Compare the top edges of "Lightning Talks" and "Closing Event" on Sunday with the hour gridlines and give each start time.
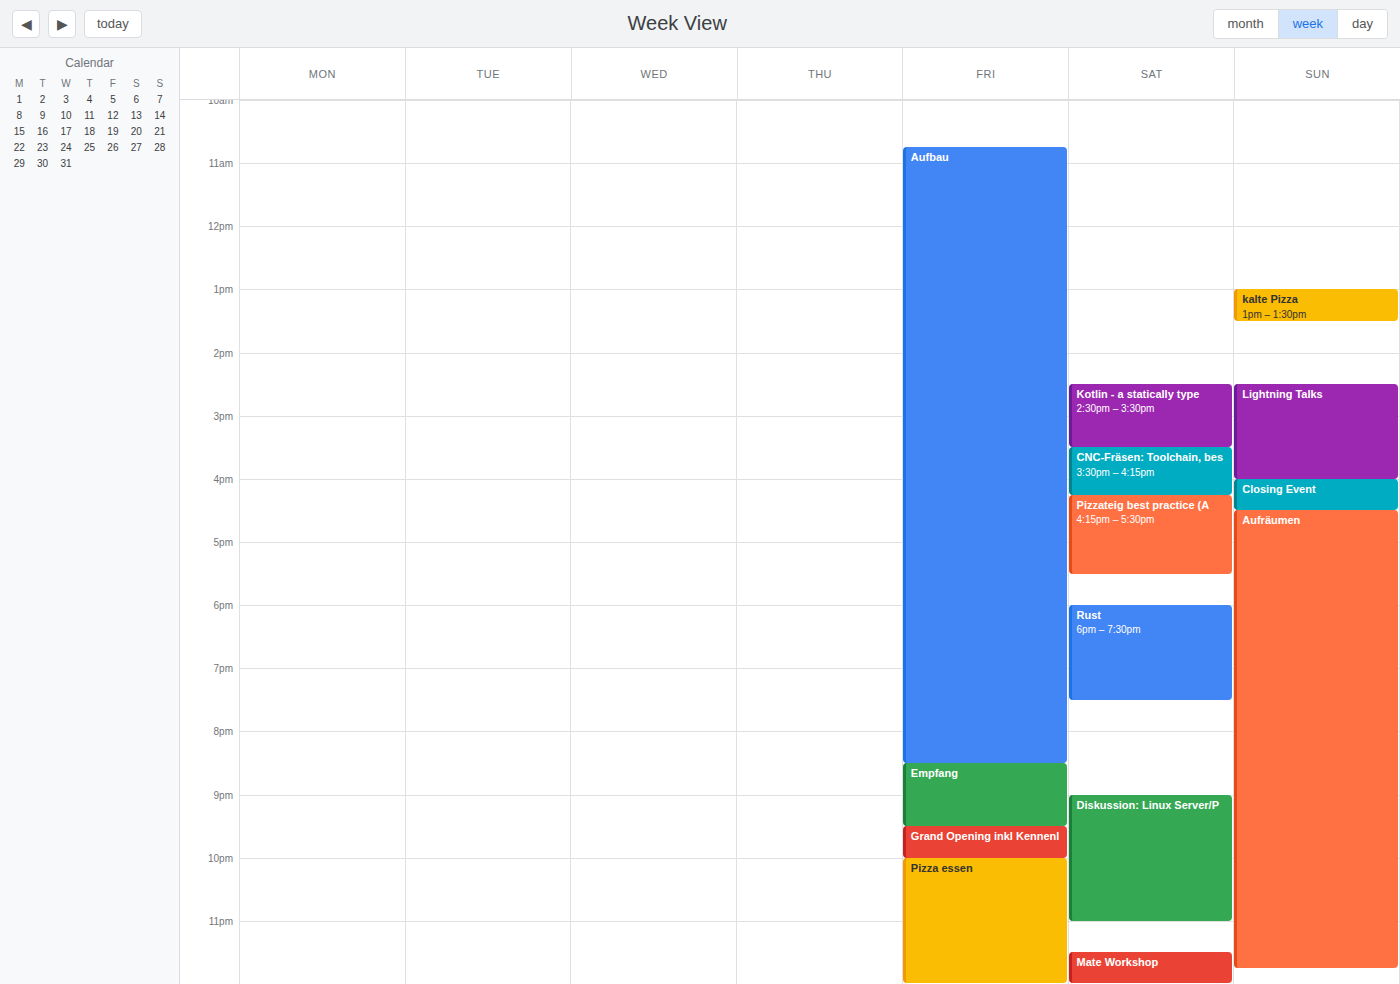
"Lightning Talks": 2:30 PM, halfway between the 2 PM and 3 PM lines. "Closing Event": 4:00 PM, exactly on the 4 PM line.